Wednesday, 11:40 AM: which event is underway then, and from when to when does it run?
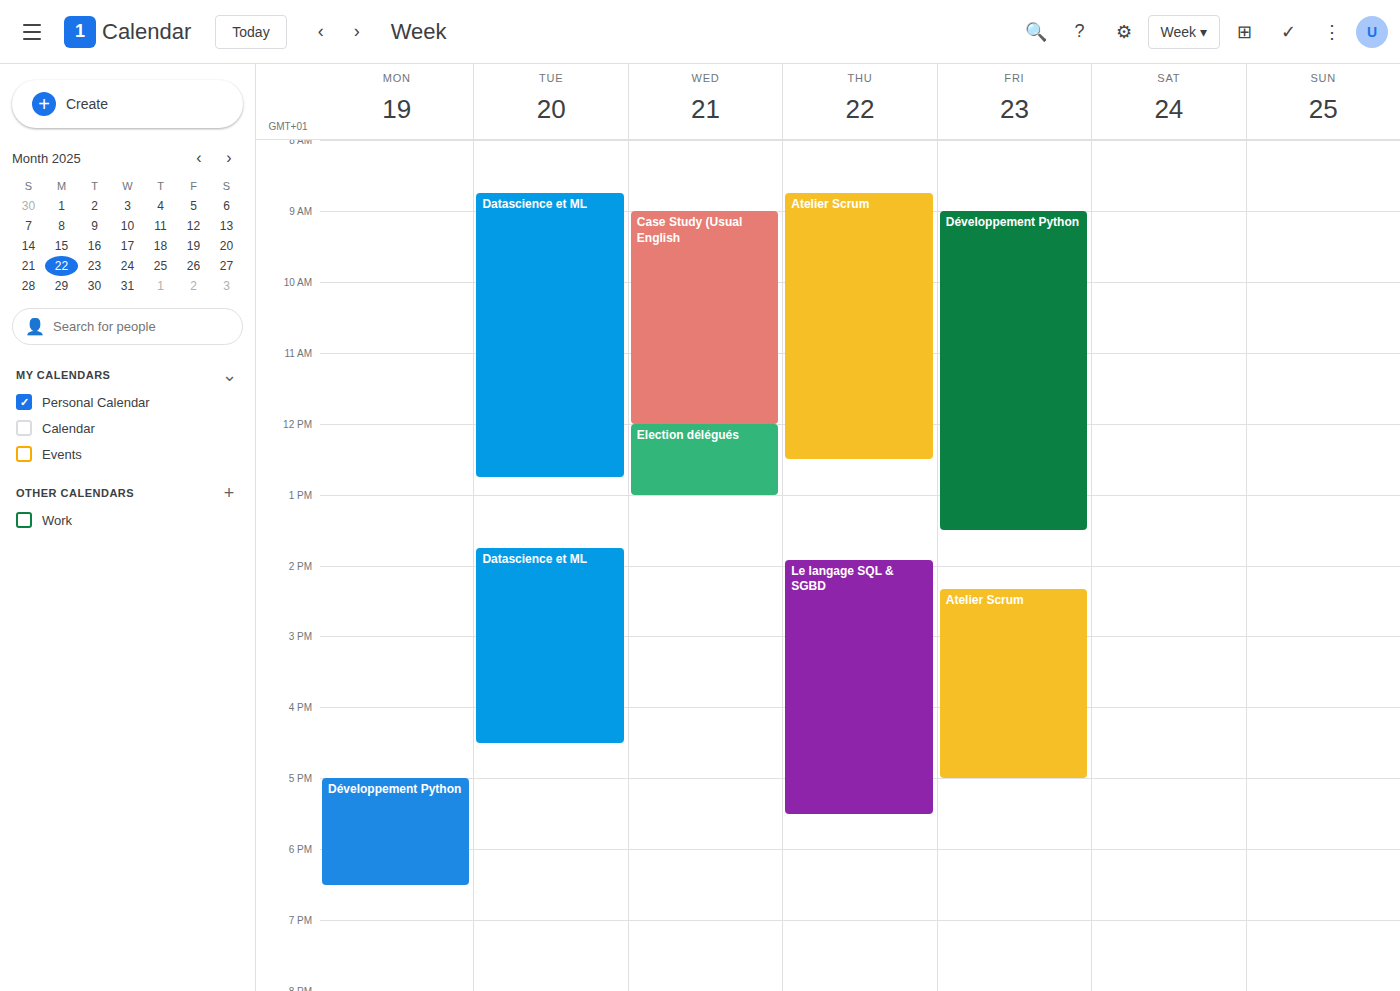
"Case Study (Usual English", 9:00 AM to 12:00 PM